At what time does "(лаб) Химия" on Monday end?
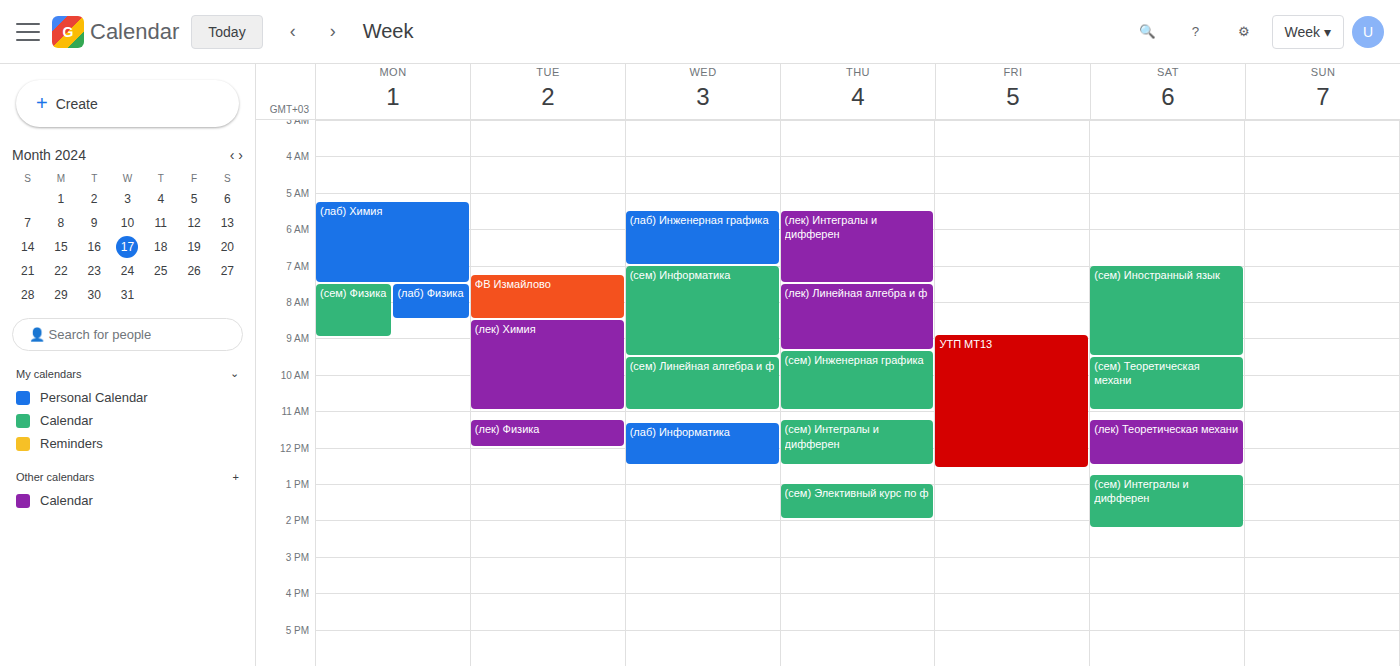
7:30 AM